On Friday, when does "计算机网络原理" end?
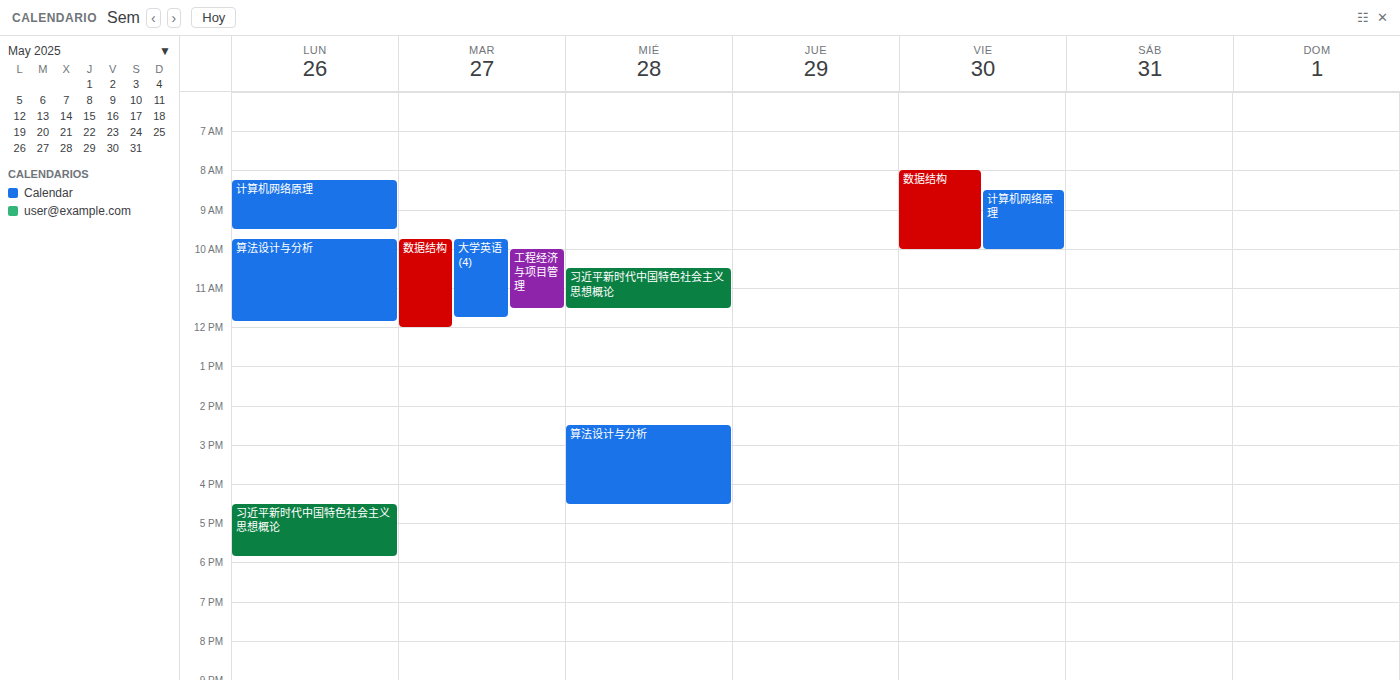
10:00 AM